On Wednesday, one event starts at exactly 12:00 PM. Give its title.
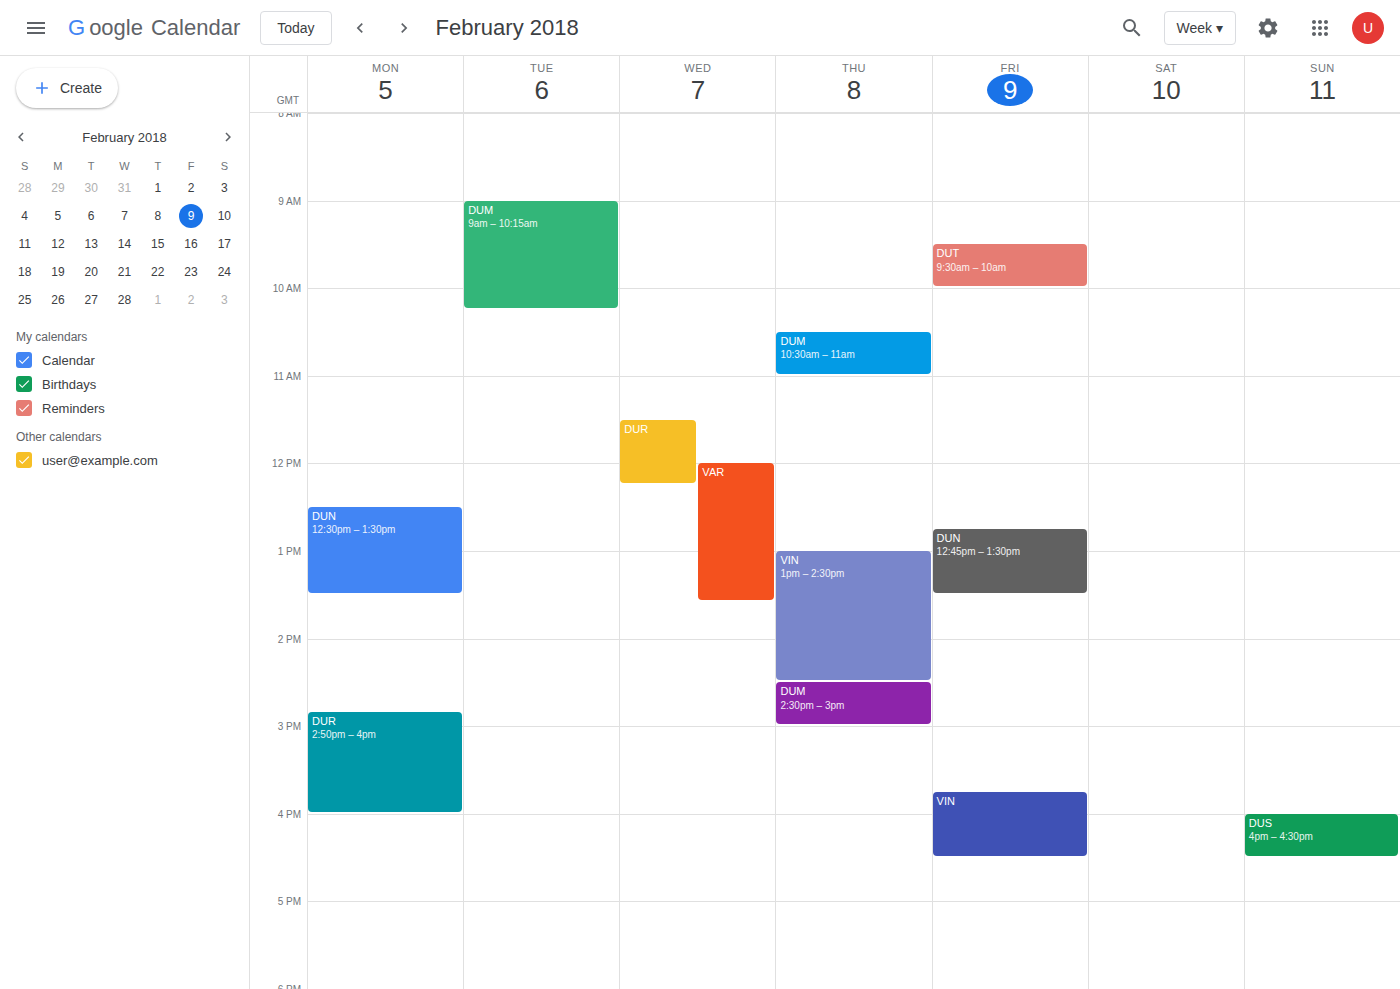
"VAR"